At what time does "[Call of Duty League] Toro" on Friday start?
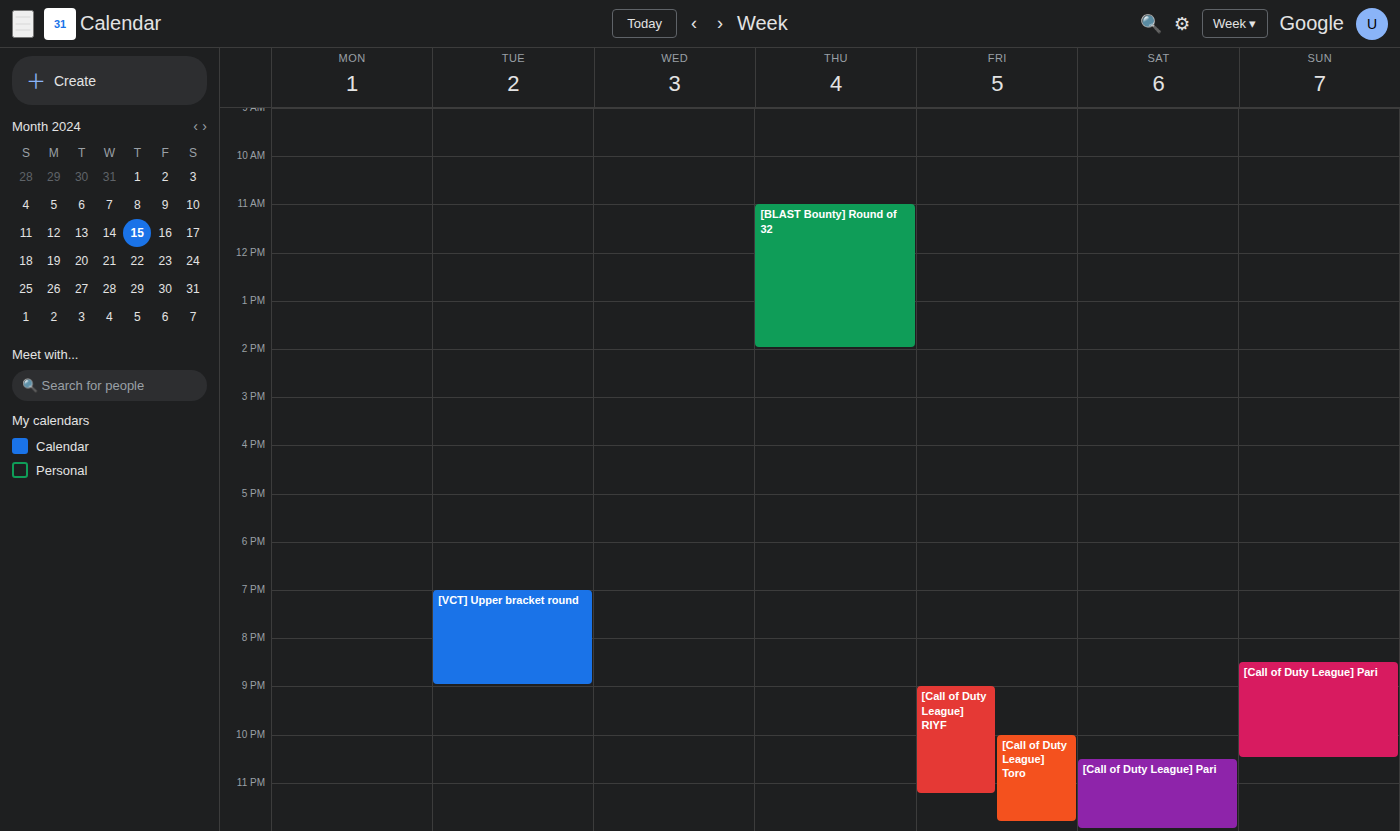
10:00 PM